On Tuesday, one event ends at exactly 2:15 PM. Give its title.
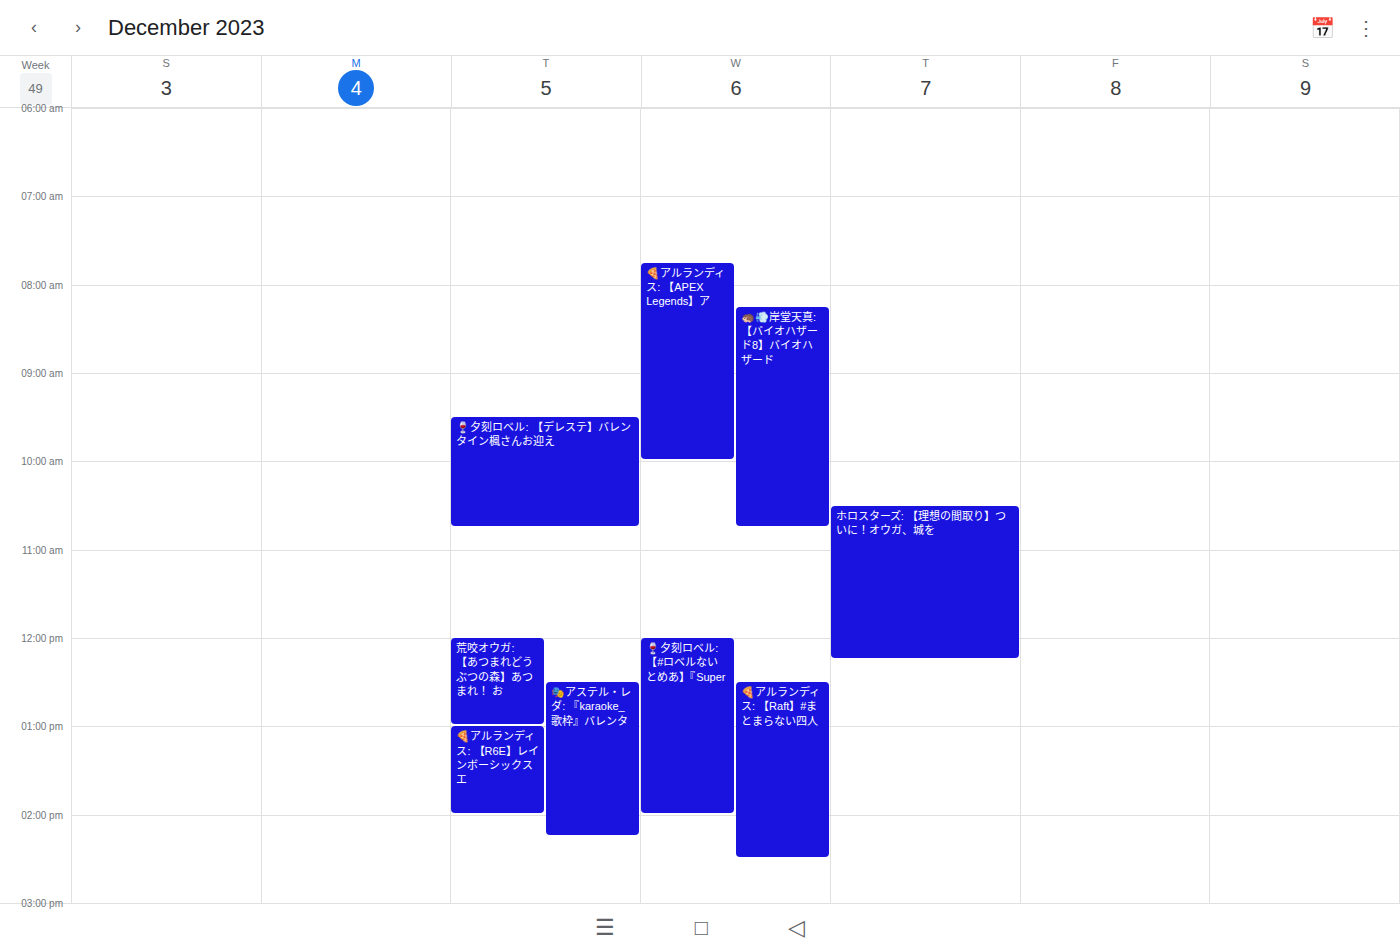
"🎭アステル・レダ: 『karaoke_歌枠』バレンタ"